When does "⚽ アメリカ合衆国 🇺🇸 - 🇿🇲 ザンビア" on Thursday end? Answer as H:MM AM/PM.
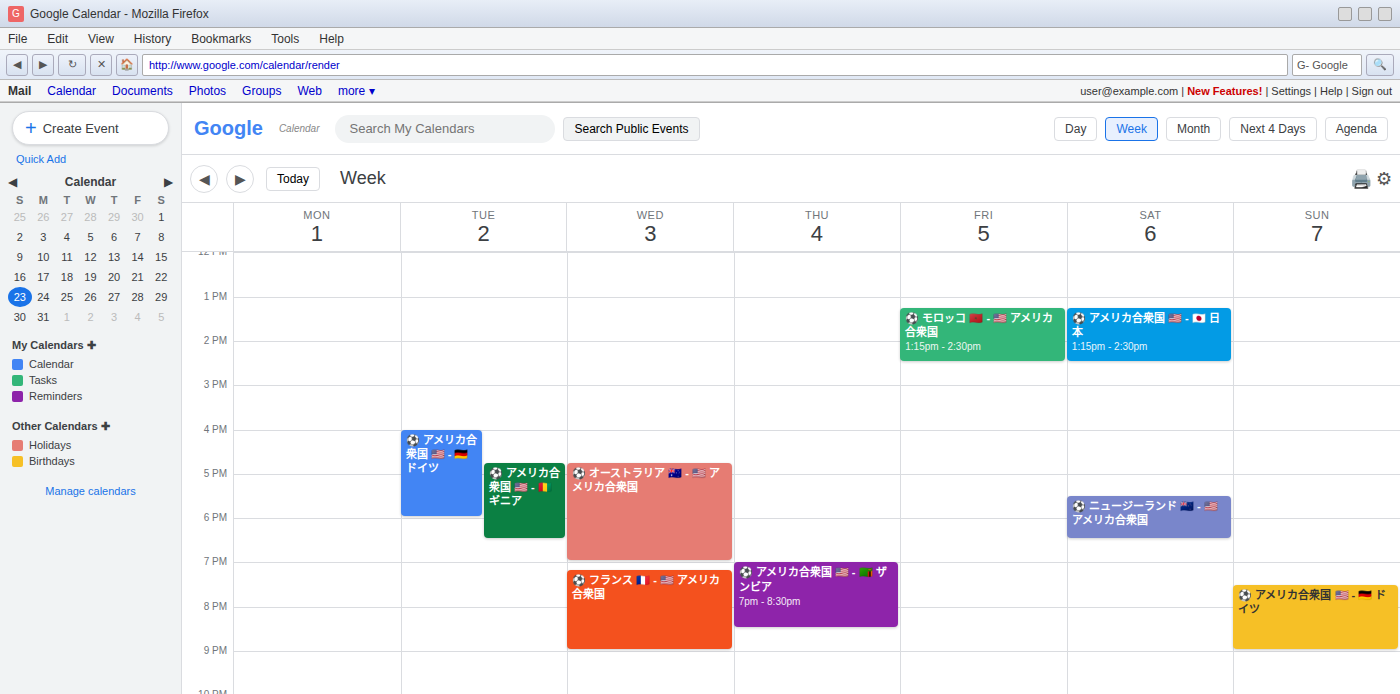
8:30 PM